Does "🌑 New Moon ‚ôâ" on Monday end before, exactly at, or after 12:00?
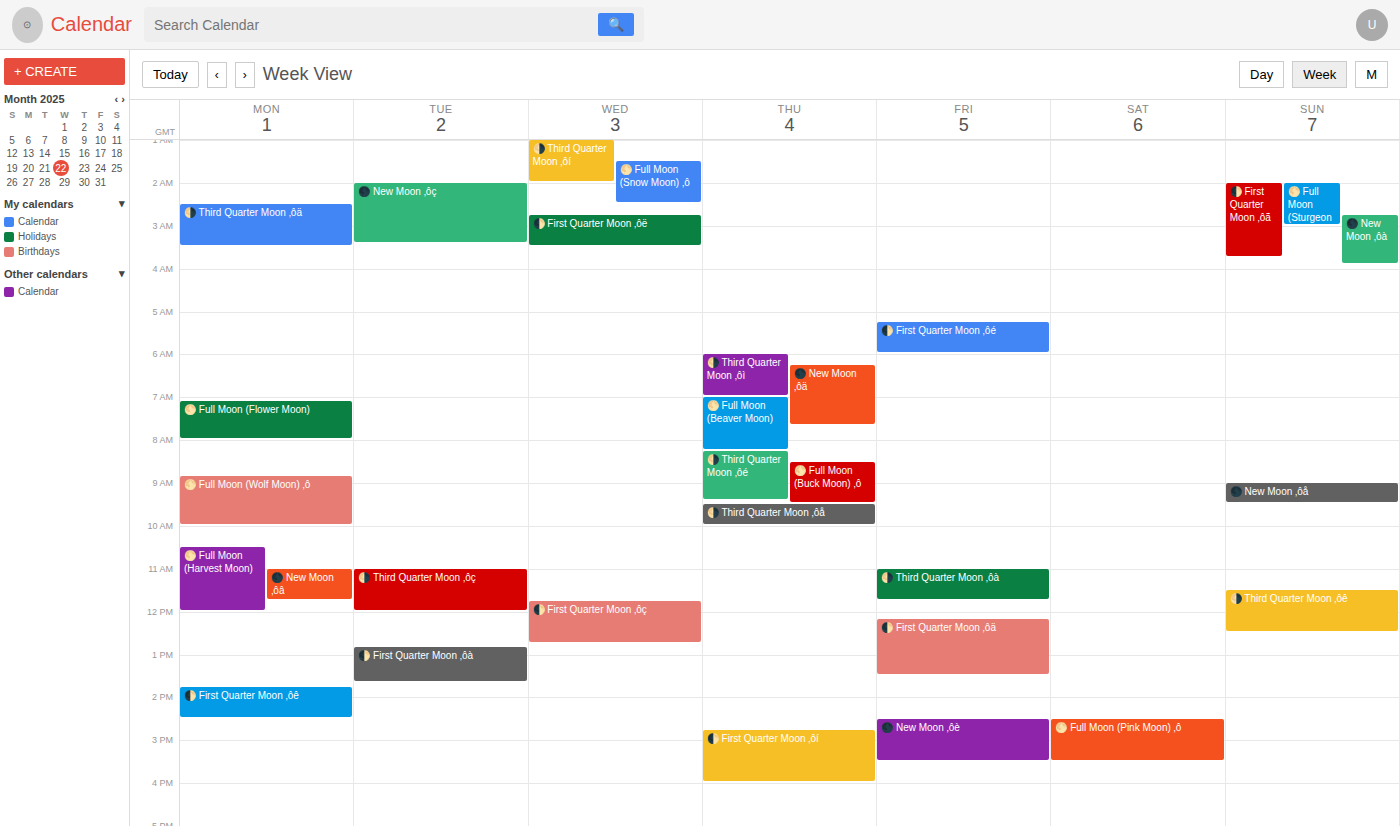
11:45 -- before 12:00, 15 minutes above the 12:00 line.